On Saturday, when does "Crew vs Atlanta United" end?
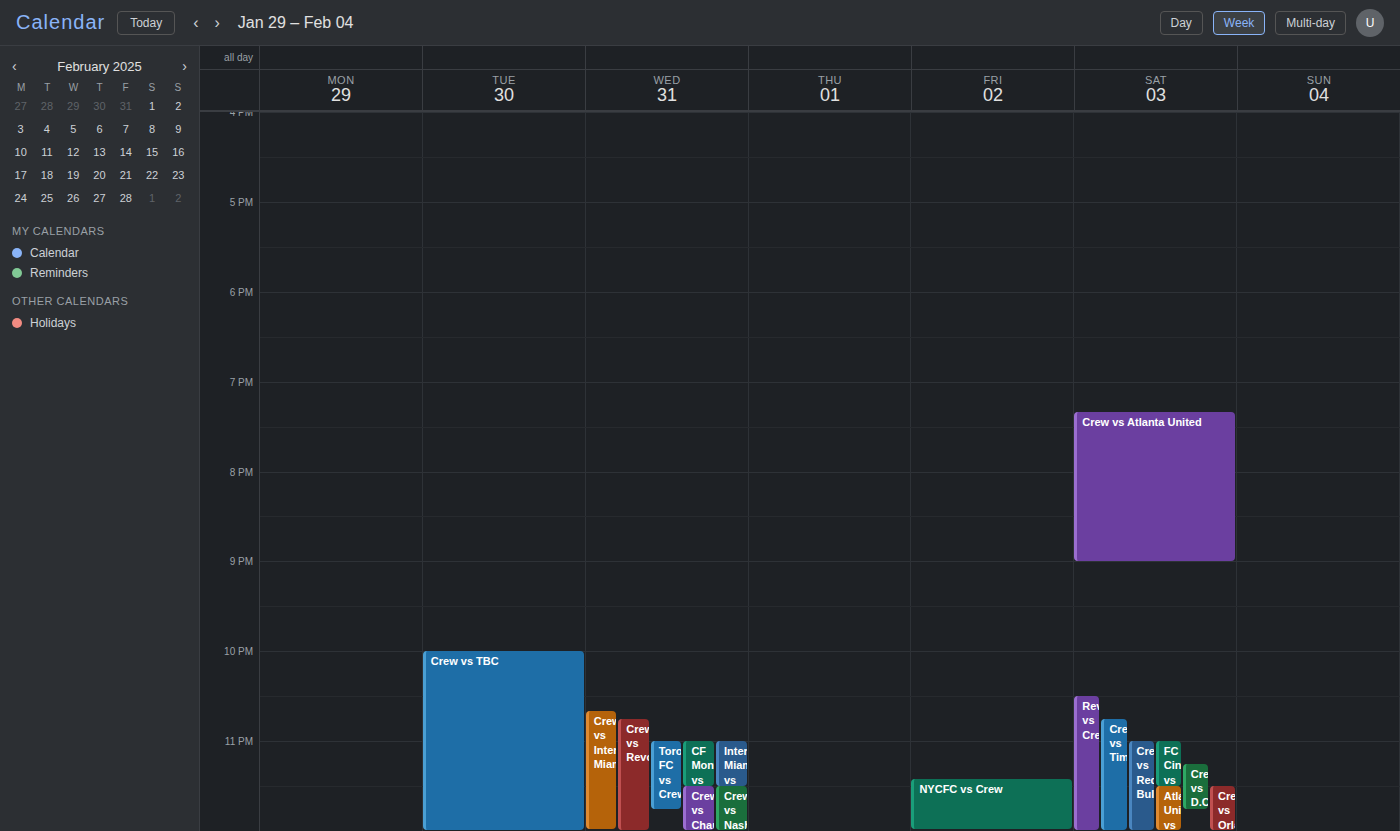
9:00 PM